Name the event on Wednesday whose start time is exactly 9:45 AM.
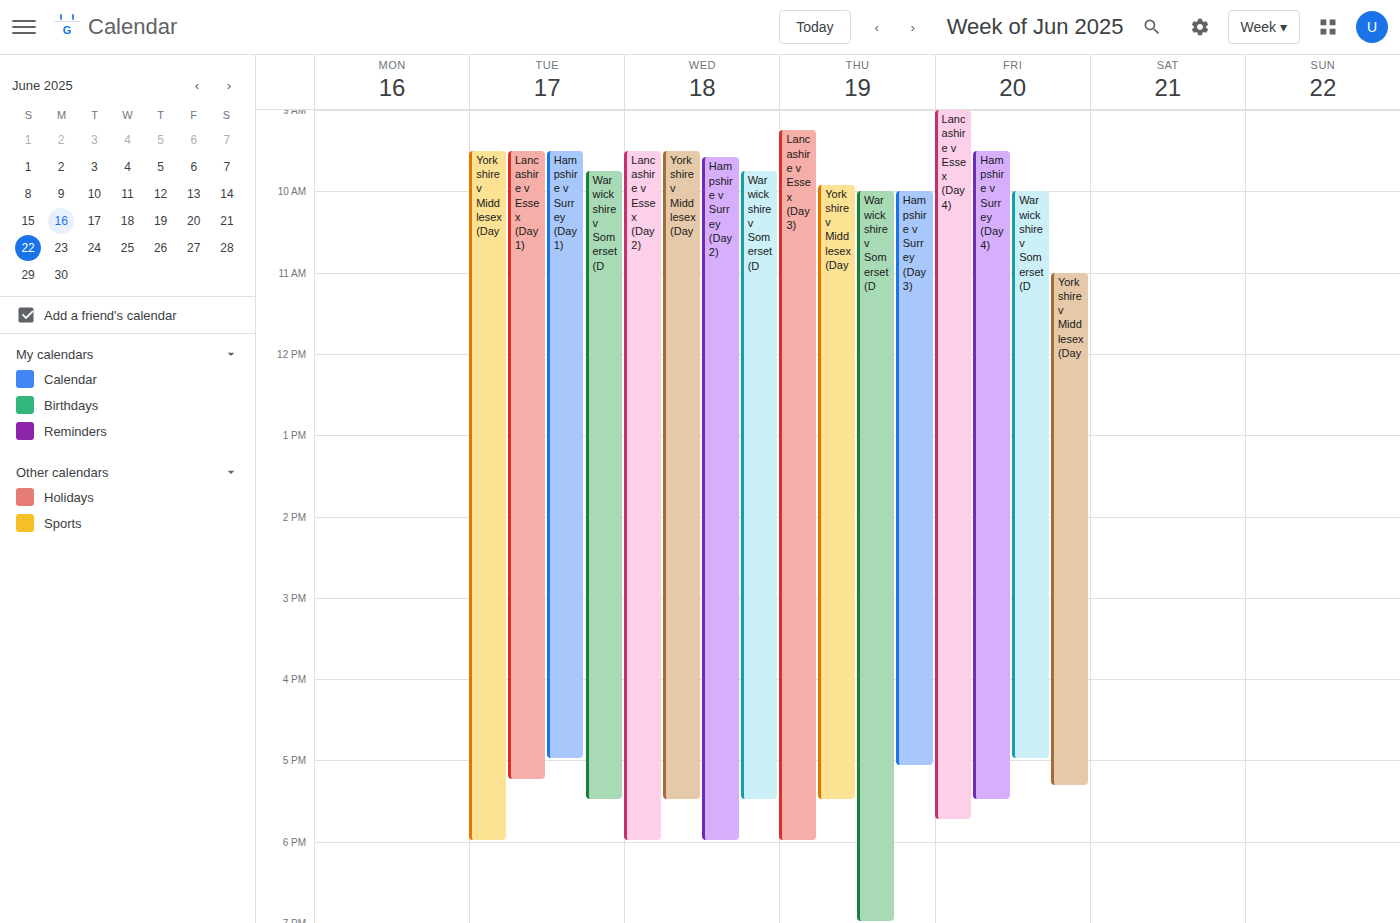
"Warwickshire v Somerset (D"